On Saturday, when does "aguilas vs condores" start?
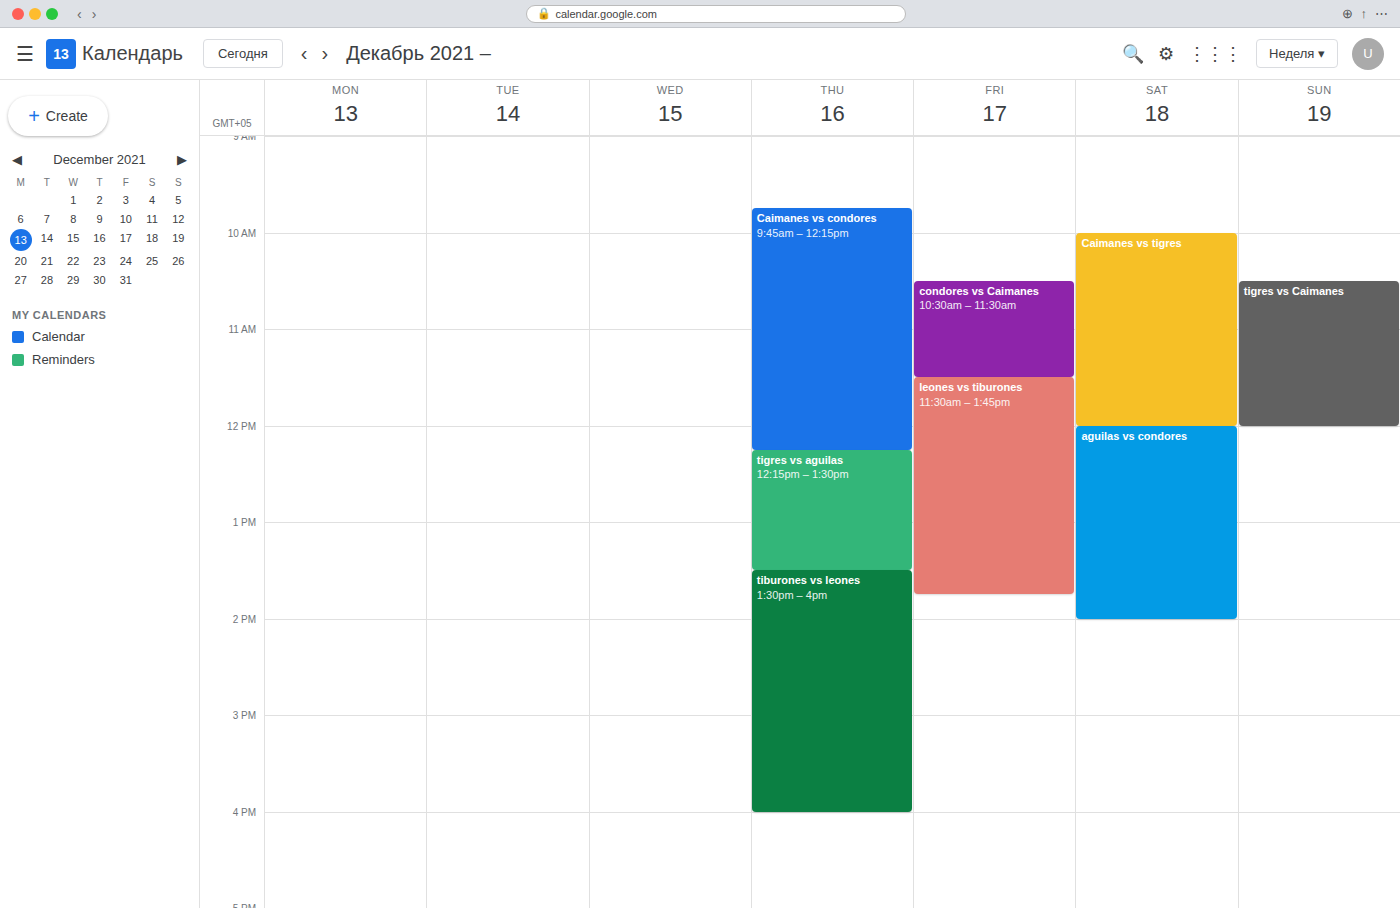
12:00 PM